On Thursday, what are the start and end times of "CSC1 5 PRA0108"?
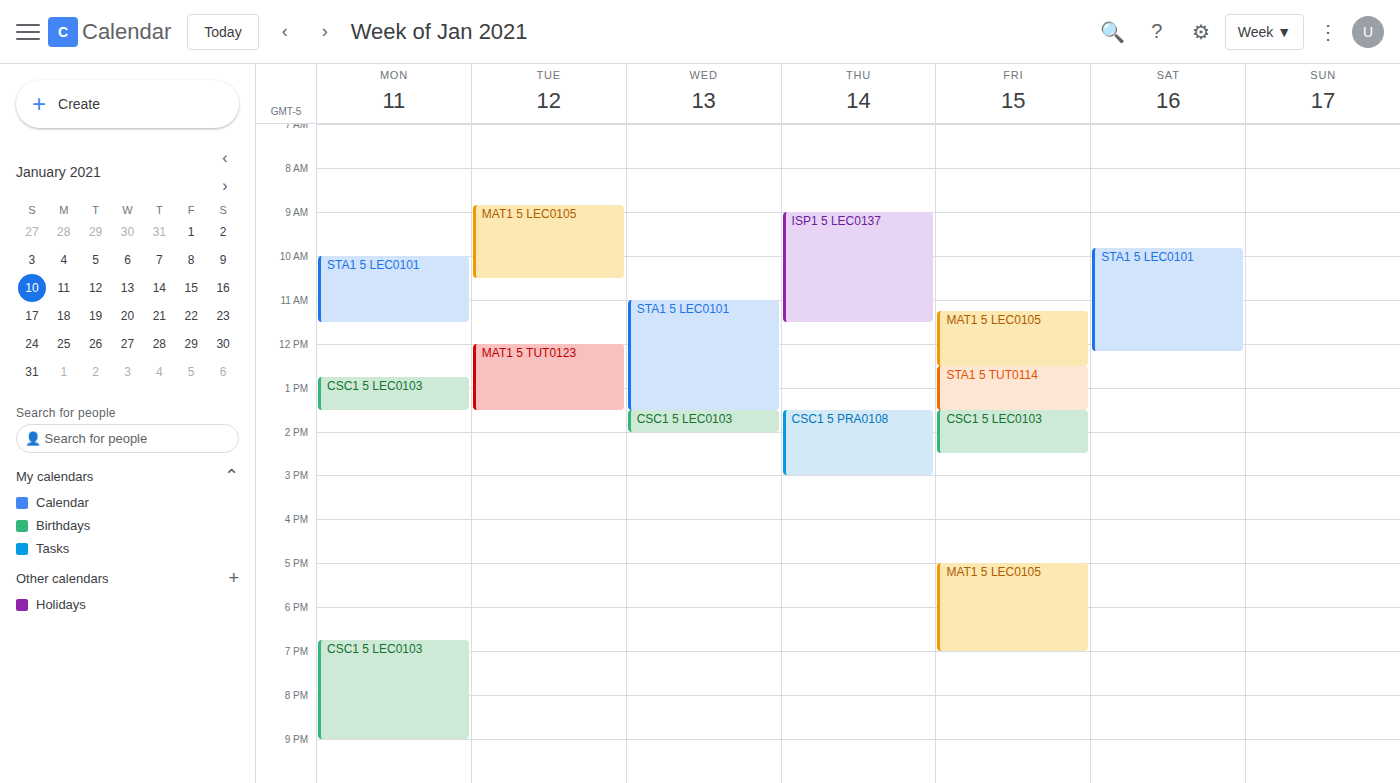
1:30 PM to 3:00 PM